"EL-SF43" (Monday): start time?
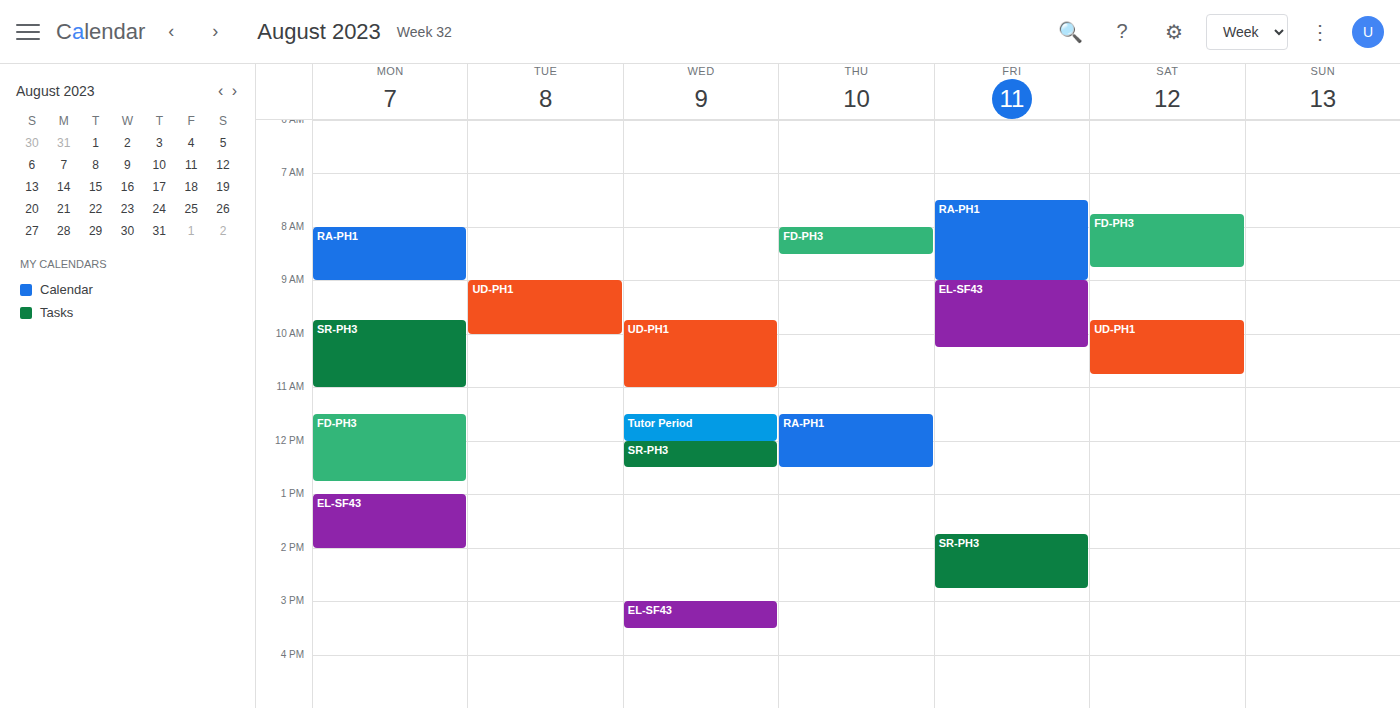
1:00 PM